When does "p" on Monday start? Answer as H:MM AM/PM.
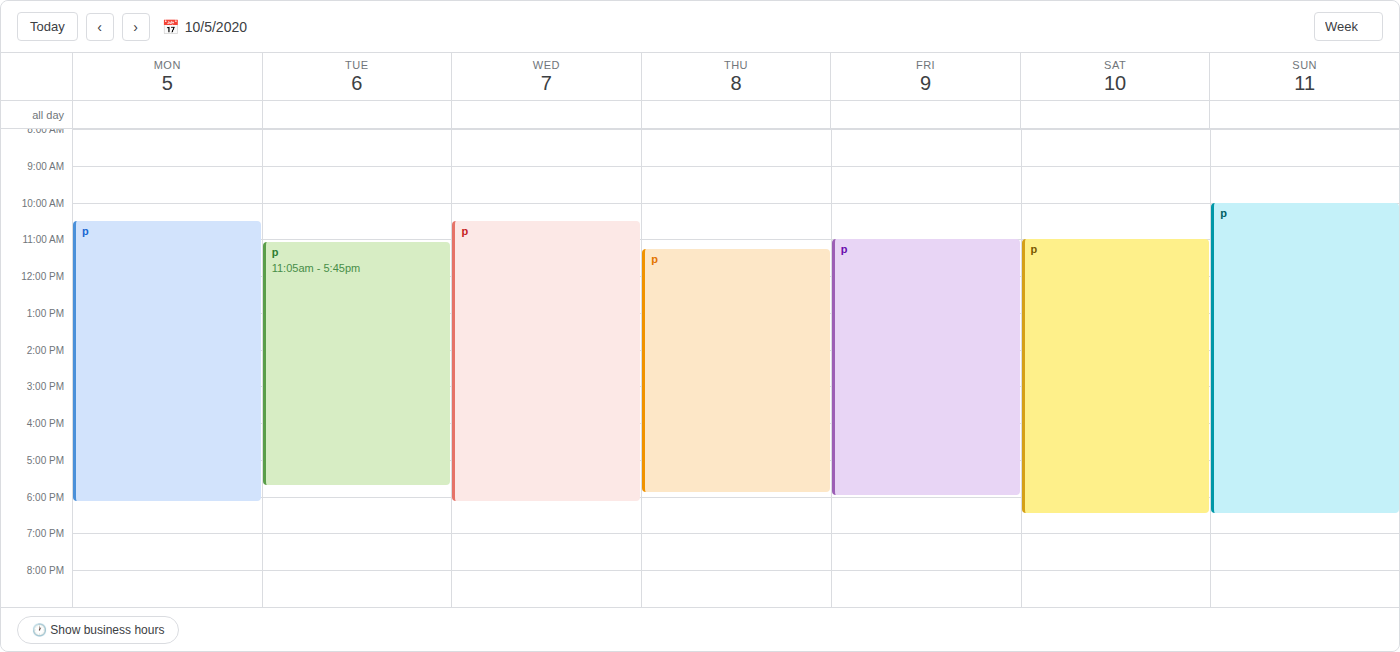
10:30 AM